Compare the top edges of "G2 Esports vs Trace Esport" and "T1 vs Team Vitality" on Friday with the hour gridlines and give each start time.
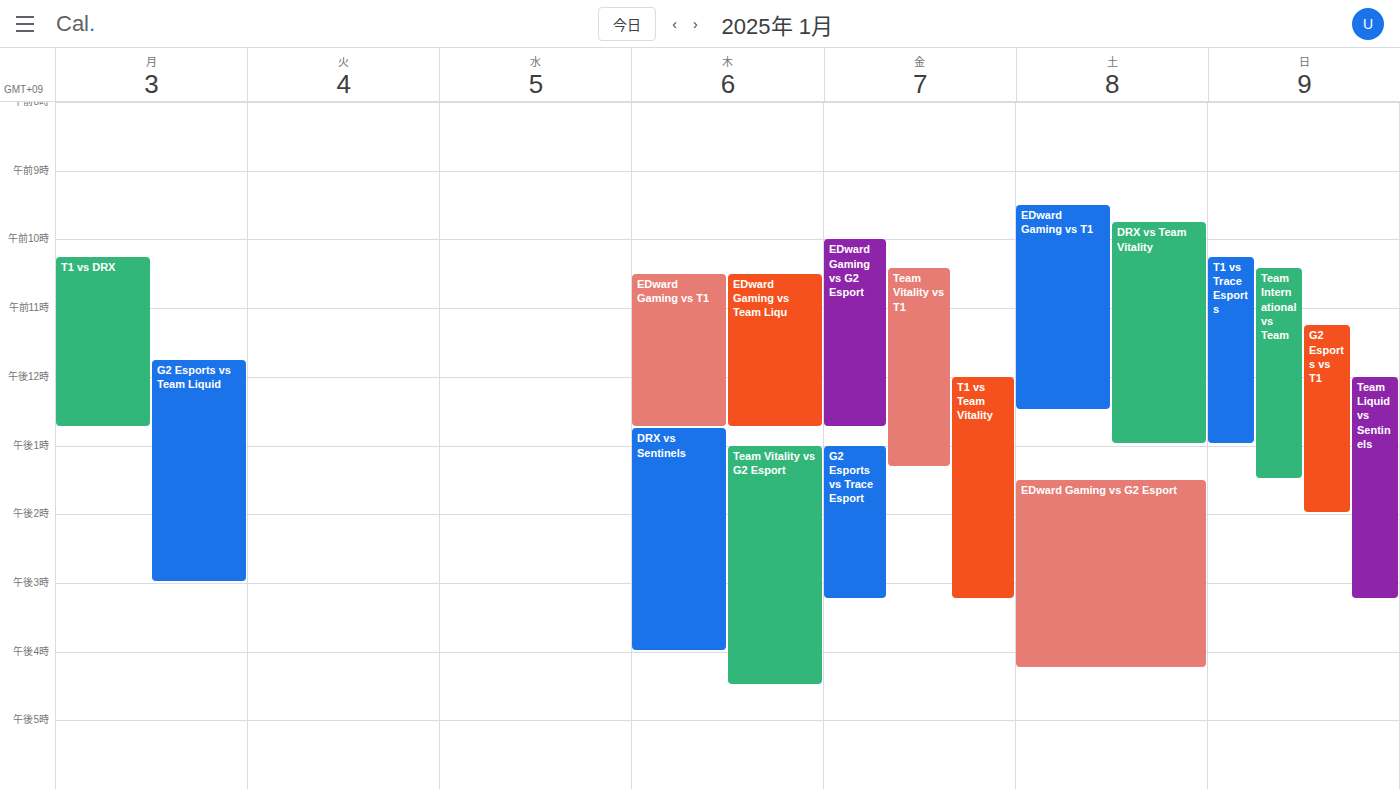
"G2 Esports vs Trace Esport": 1:00 PM, exactly on the 1 PM line. "T1 vs Team Vitality": 12:00 PM, exactly on the 12 PM line.